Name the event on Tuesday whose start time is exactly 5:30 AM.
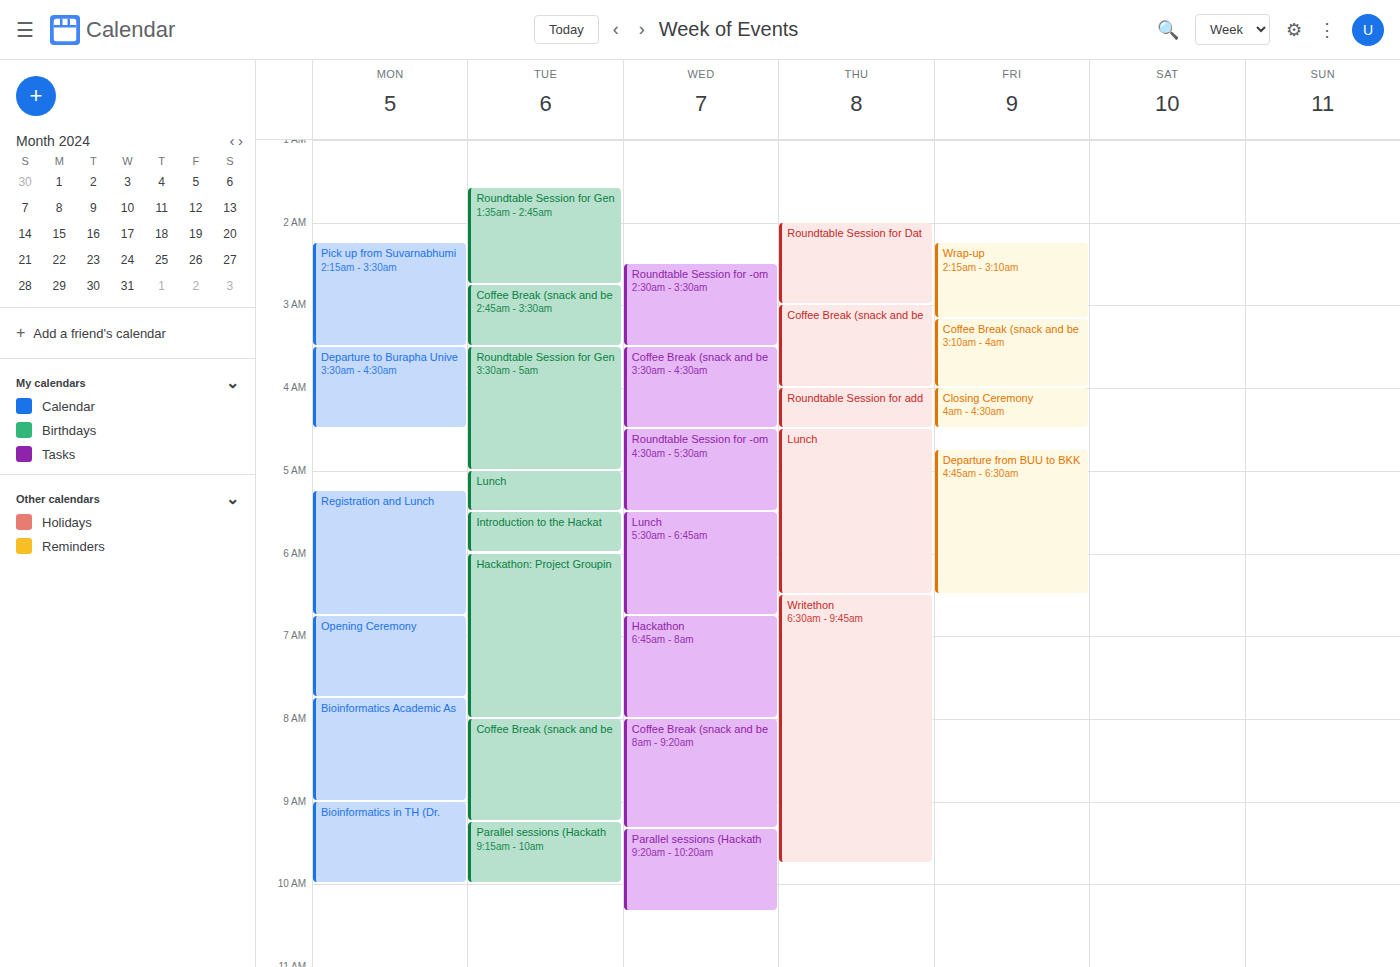
"Introduction to the Hackat"